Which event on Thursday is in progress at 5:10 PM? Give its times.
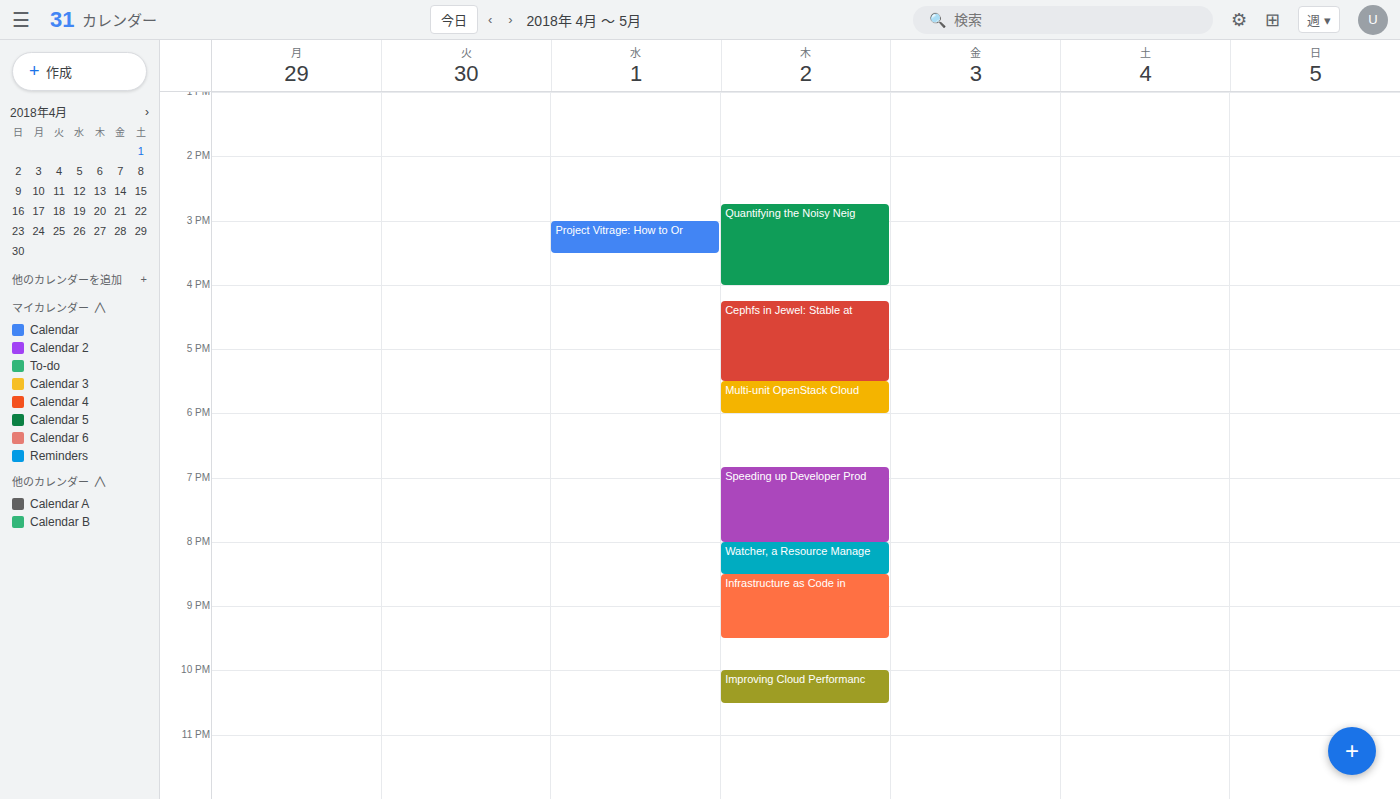
"Cephfs in Jewel: Stable at", 4:15 PM to 5:30 PM